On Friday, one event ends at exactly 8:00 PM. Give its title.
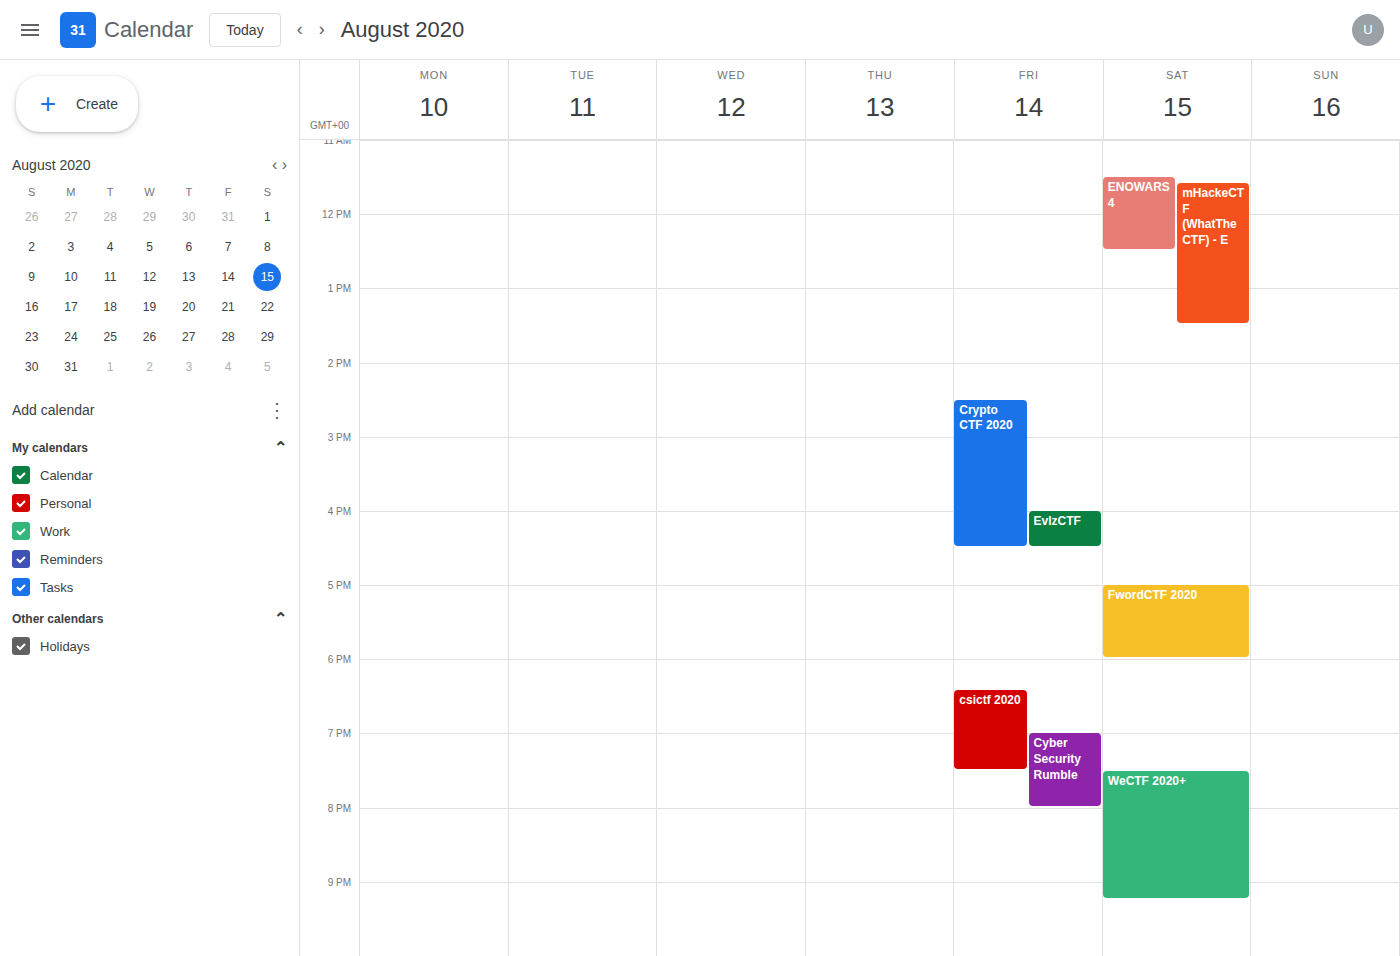
"Cyber Security Rumble"